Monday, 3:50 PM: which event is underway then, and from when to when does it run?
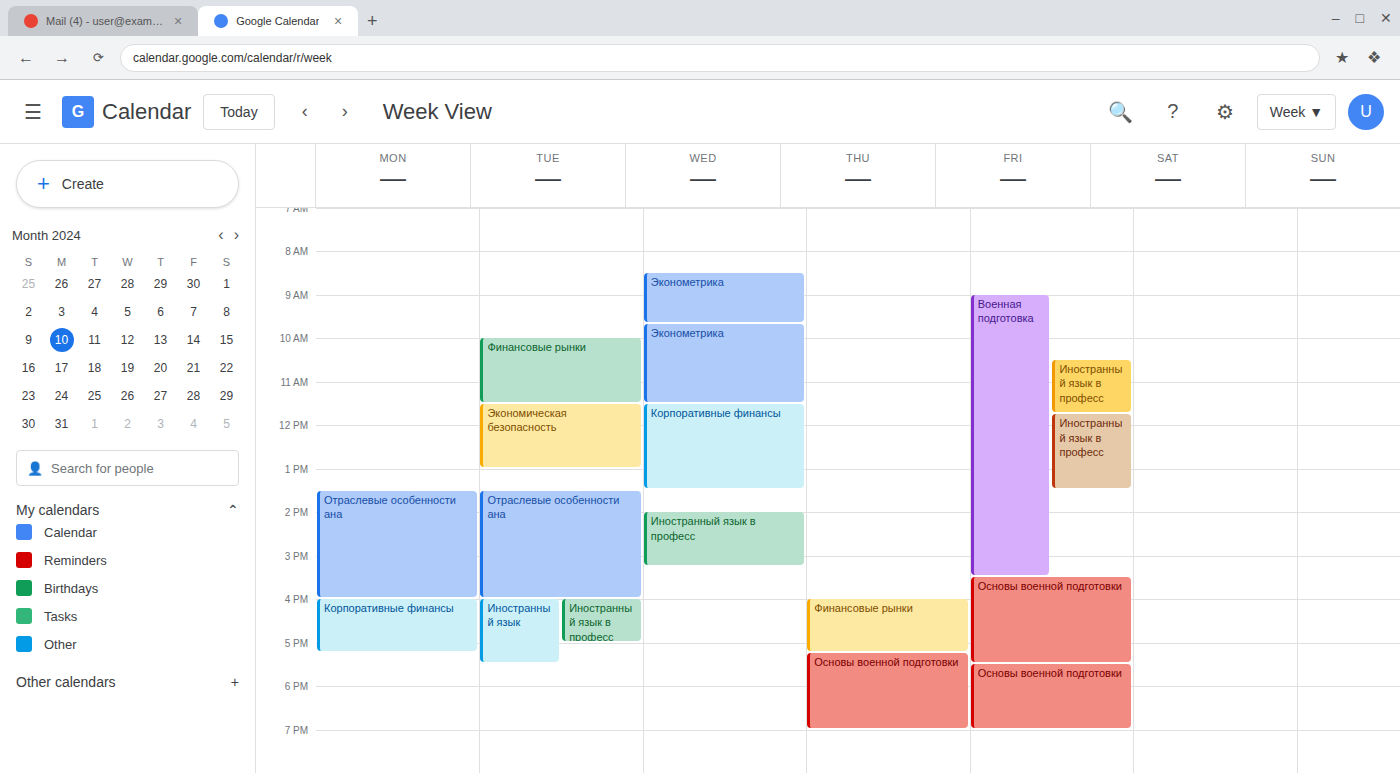
"Отраслевые особенности ана", 1:30 PM to 4:00 PM